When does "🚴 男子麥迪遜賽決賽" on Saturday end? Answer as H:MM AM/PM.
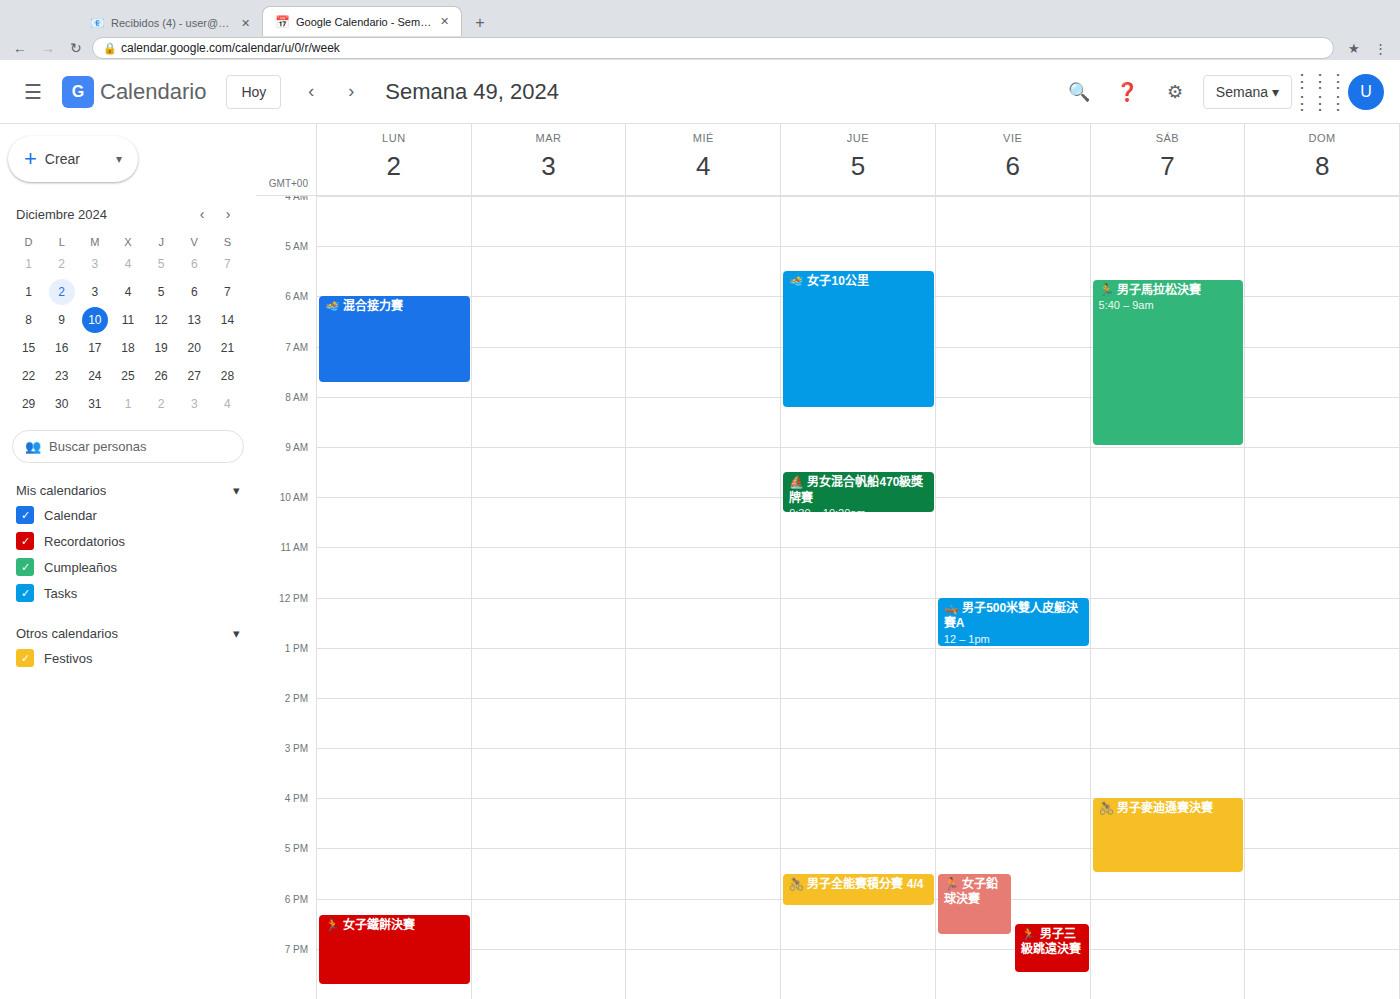
5:30 PM